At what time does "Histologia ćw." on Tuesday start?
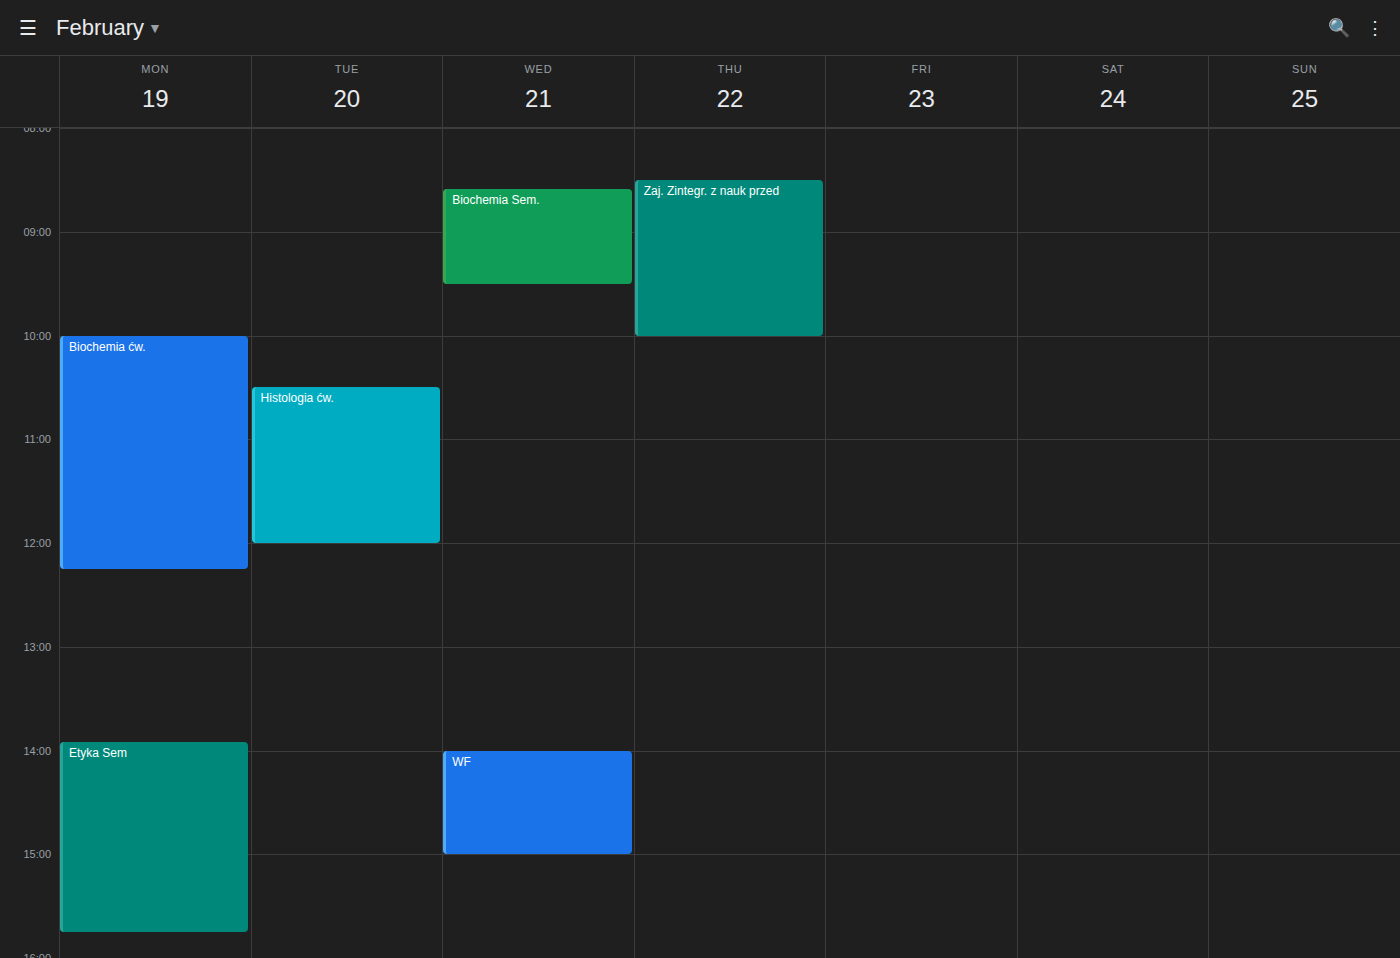
10:30 AM